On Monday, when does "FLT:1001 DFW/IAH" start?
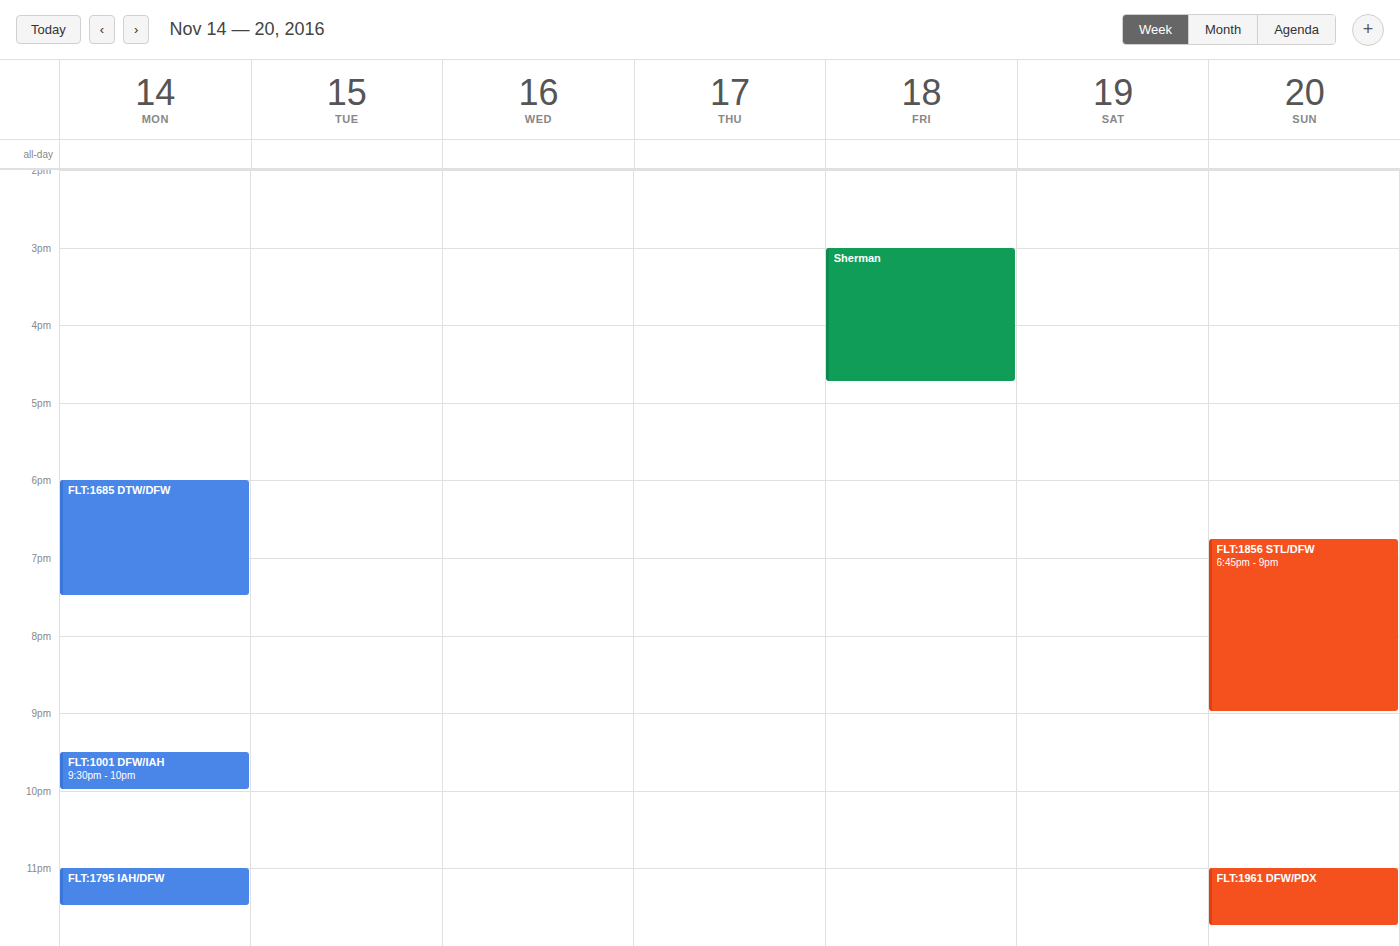
9:30 PM